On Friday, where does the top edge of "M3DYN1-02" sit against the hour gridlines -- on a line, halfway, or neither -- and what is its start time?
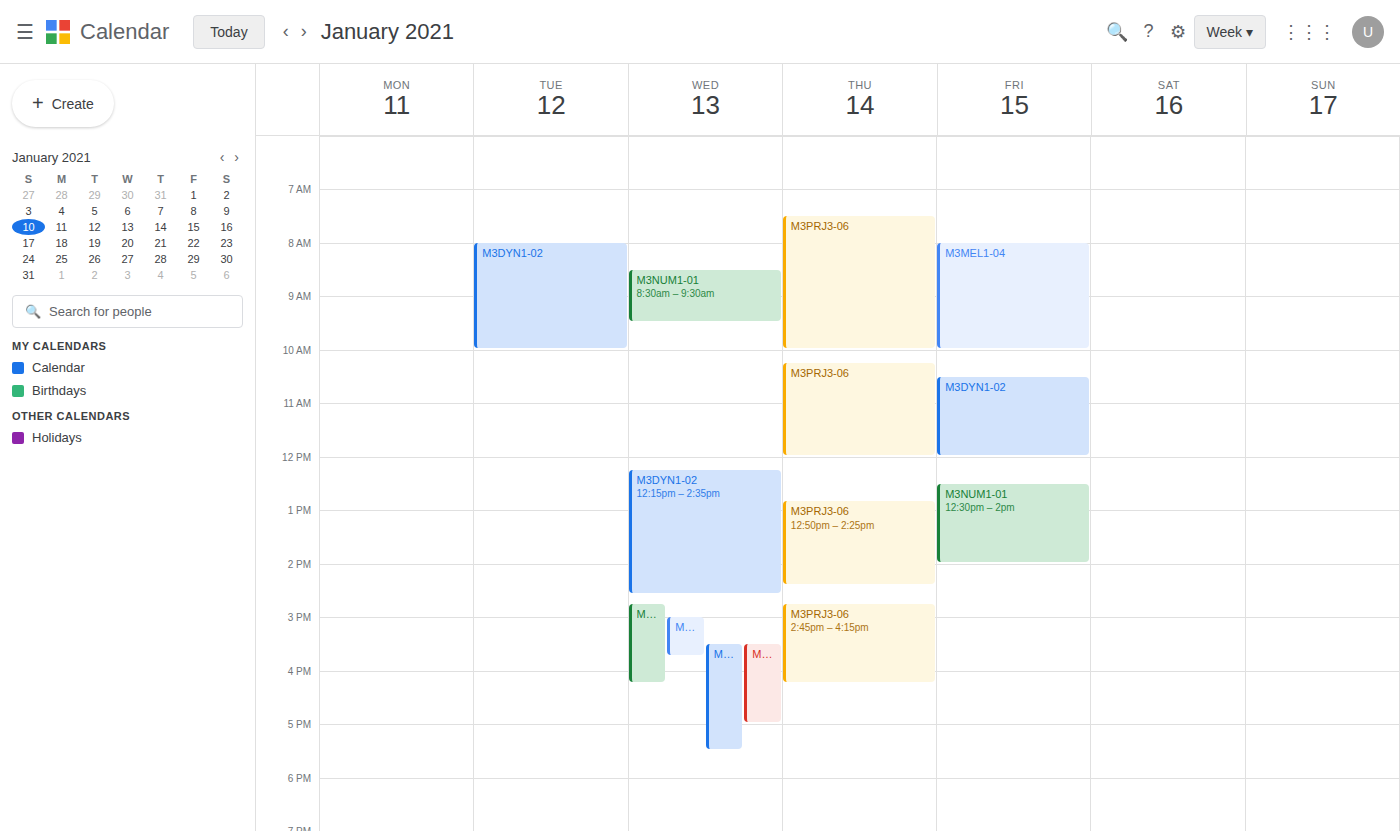
10:30 AM -- halfway between the 10 AM and 11 AM lines.